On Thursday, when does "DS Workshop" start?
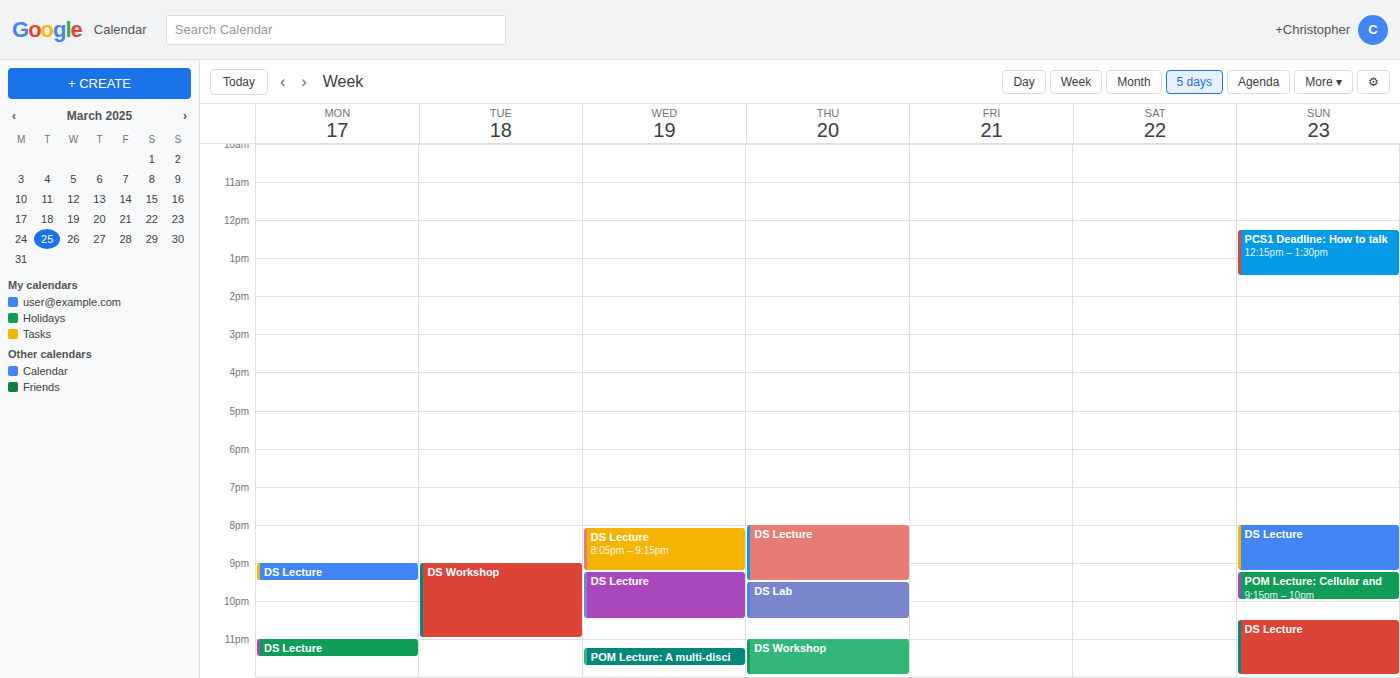
11:00 PM